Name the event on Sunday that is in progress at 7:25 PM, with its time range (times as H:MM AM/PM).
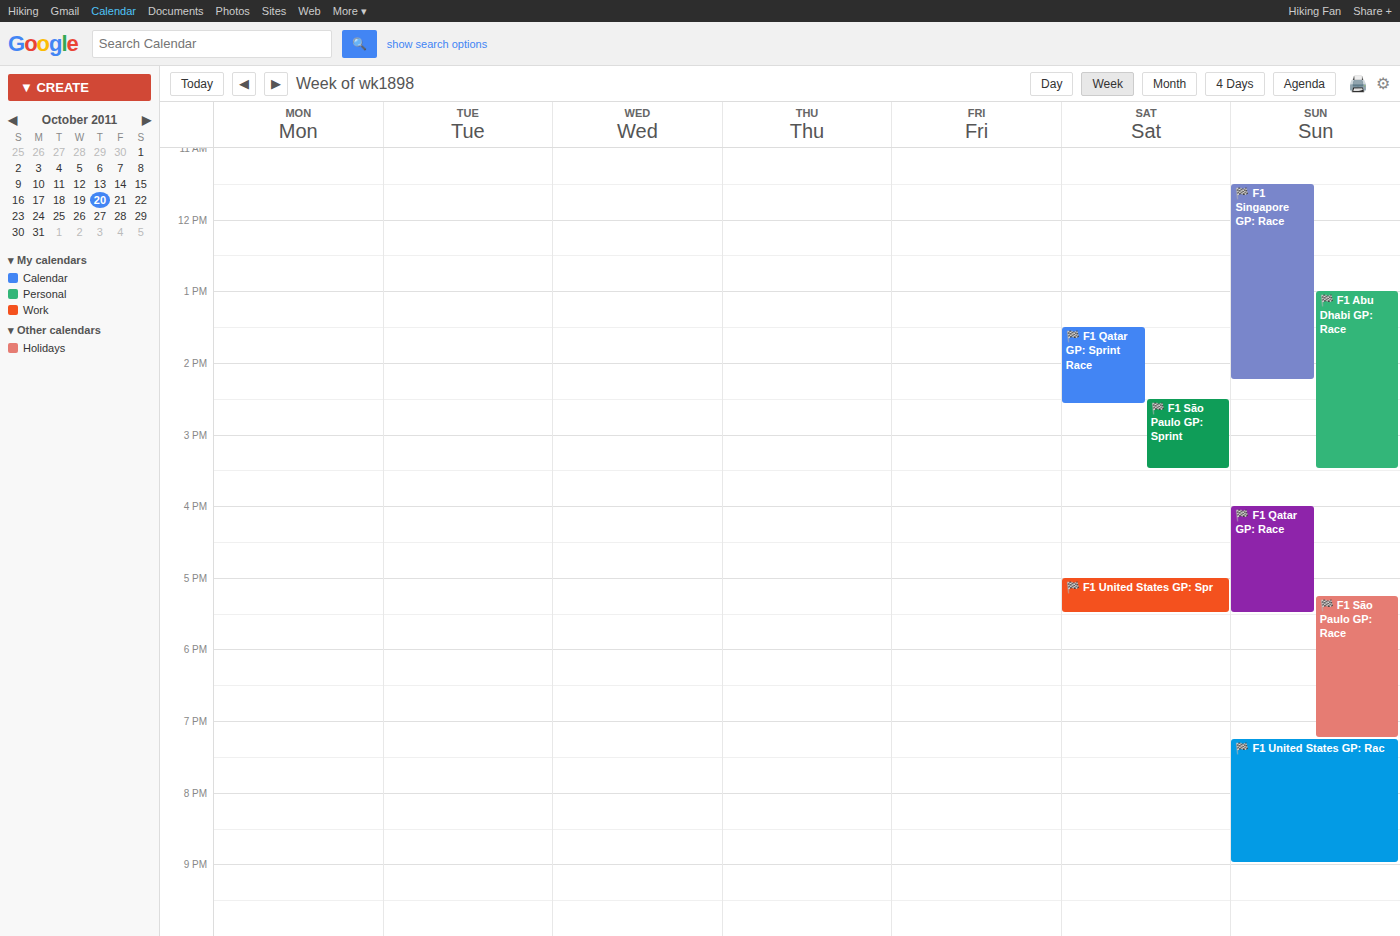
"🏁 F1 United States GP: Rac", 7:15 PM to 9:00 PM